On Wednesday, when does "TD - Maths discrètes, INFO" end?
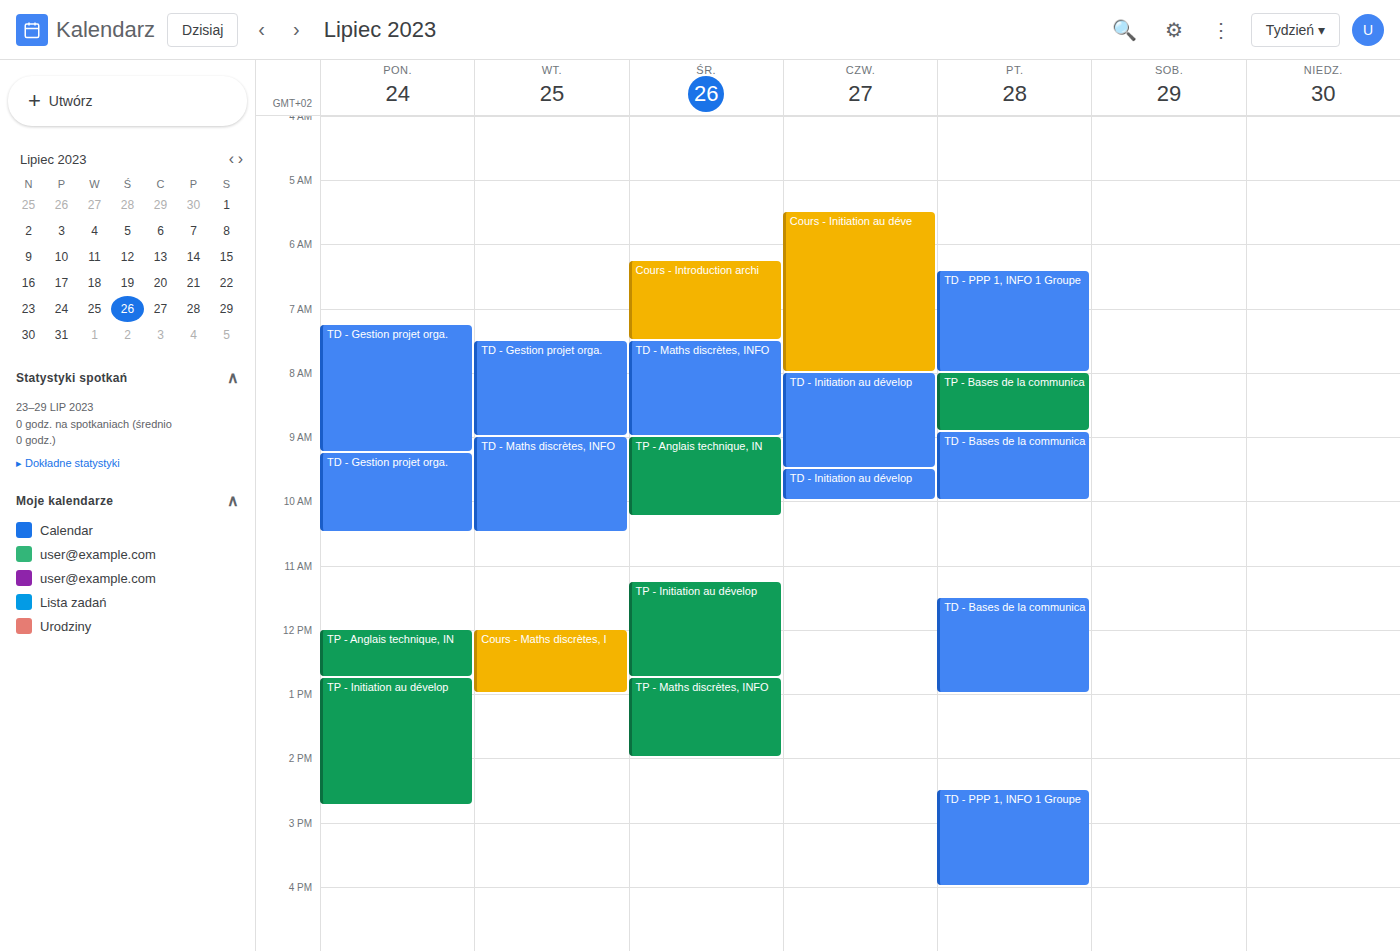
9:00 AM